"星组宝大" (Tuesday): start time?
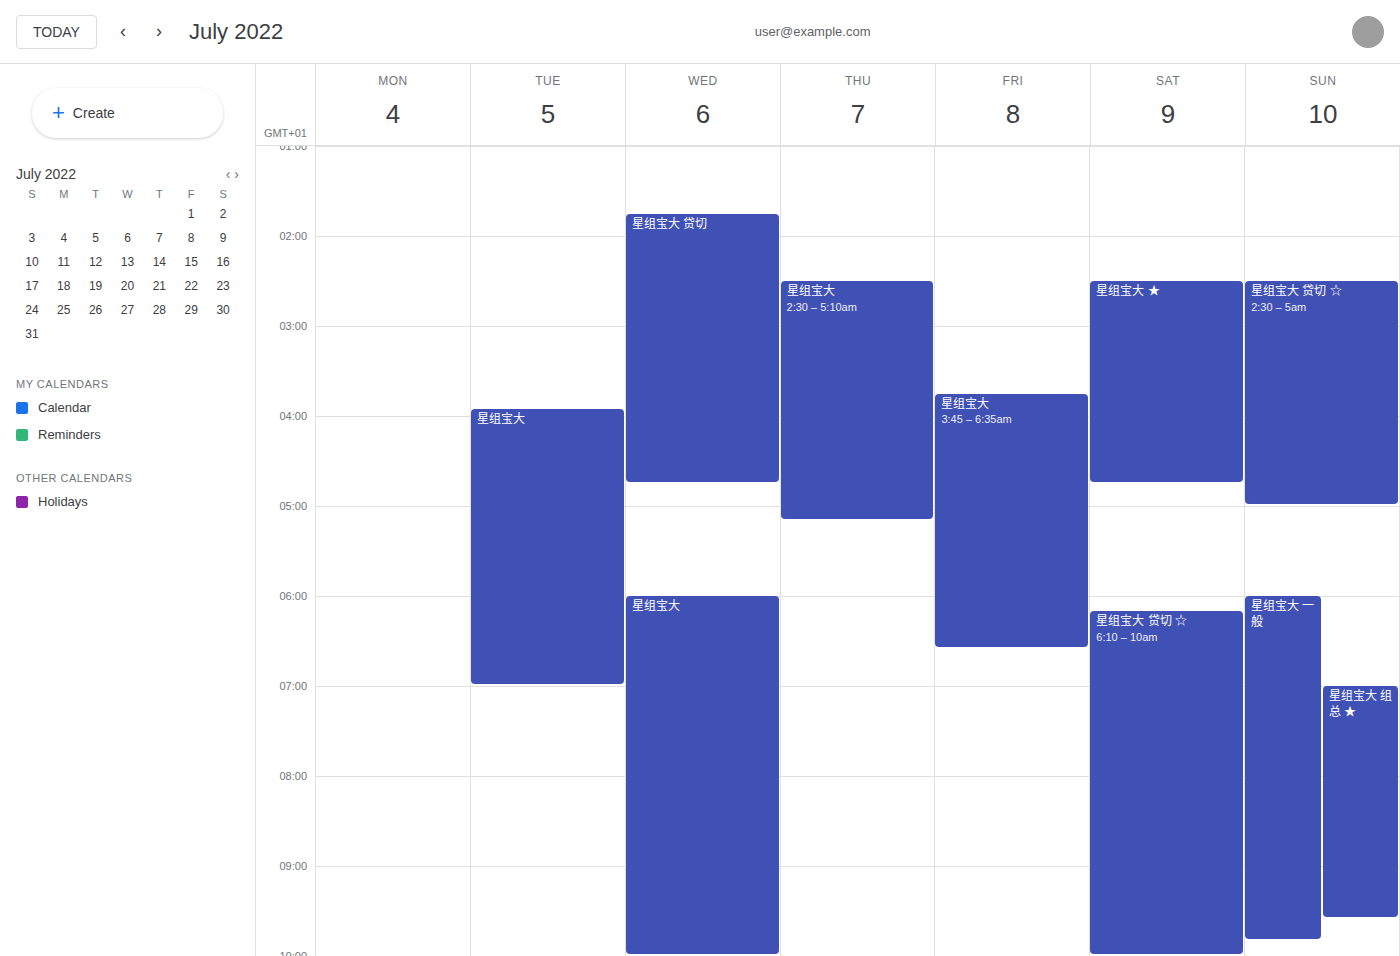
3:55 AM